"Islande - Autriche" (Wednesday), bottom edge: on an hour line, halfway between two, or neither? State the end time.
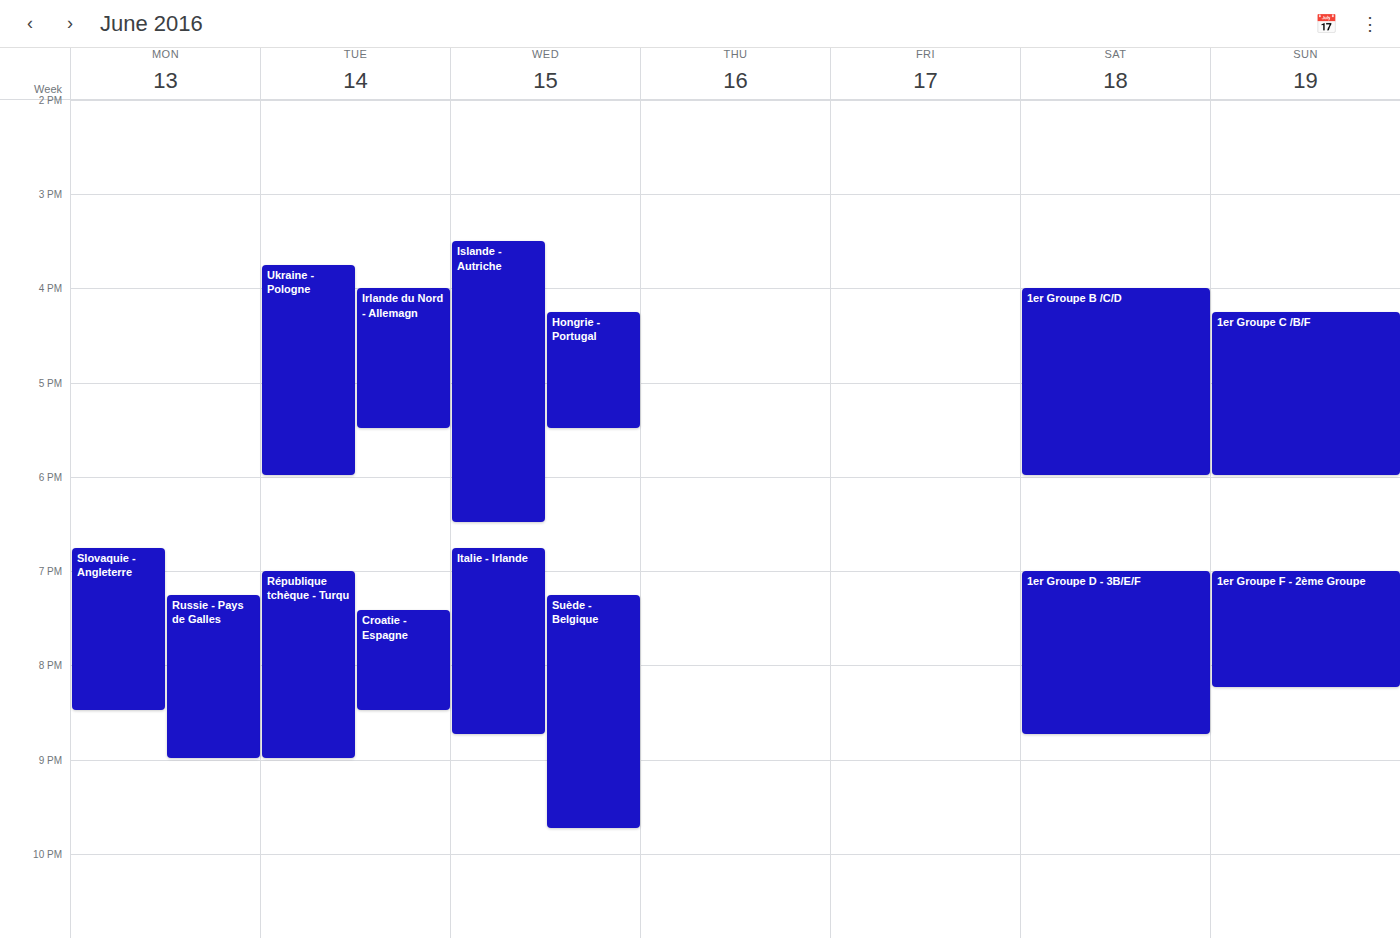
18:30 -- halfway between the 18:00 and 19:00 lines.